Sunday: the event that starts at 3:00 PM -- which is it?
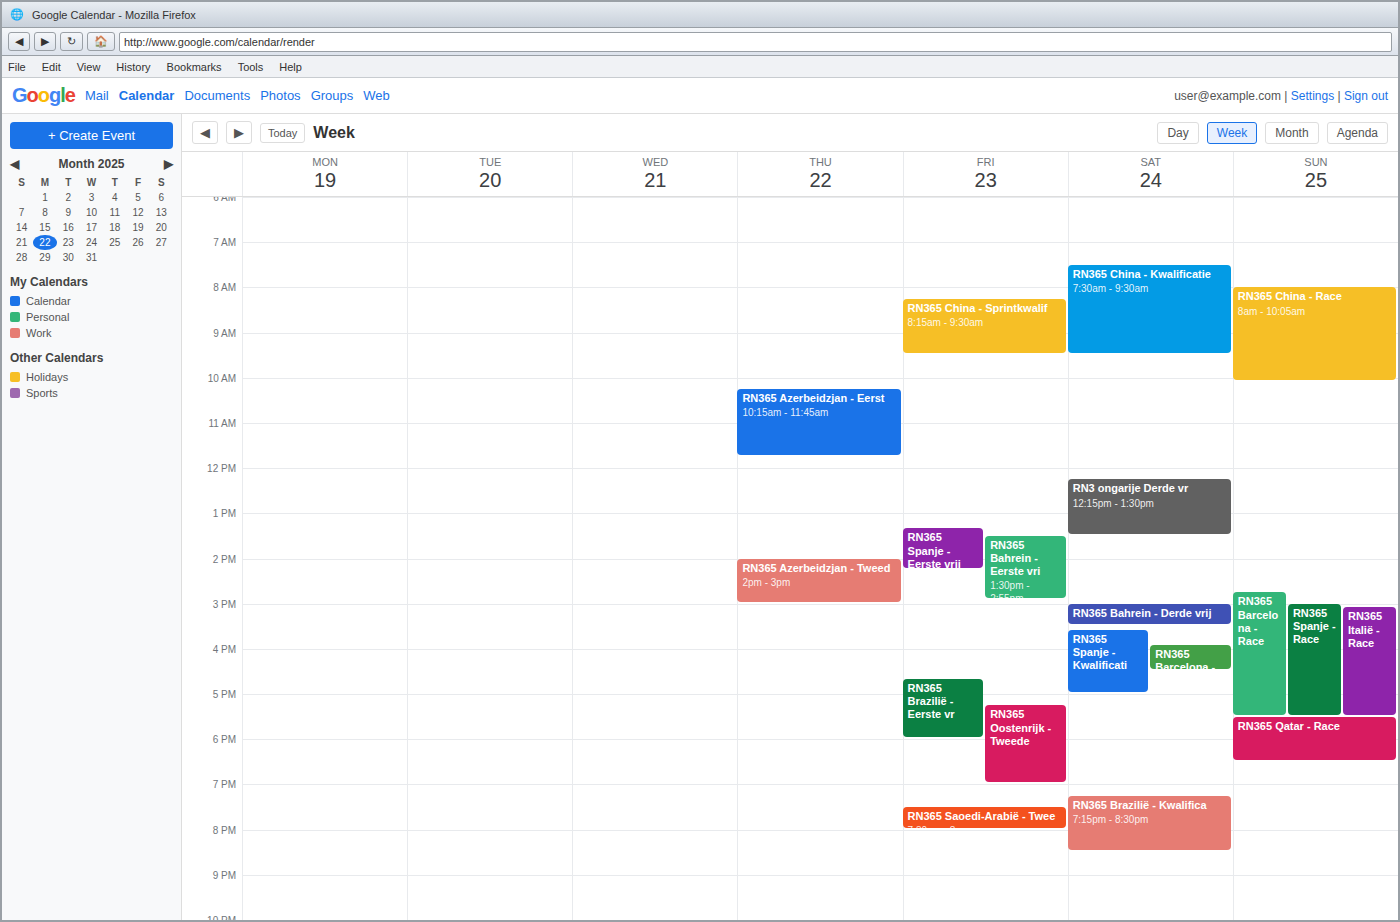
"RN365 Spanje - Race"